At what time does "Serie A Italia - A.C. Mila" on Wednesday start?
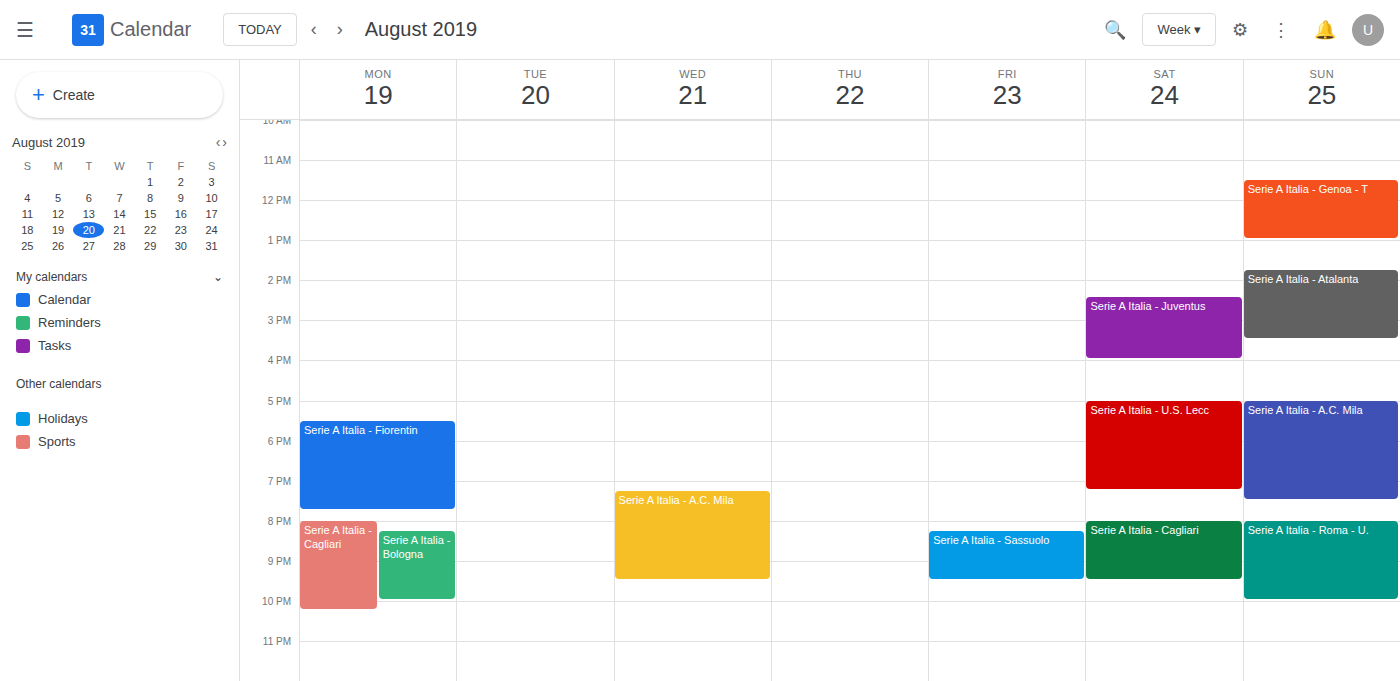
7:15 PM